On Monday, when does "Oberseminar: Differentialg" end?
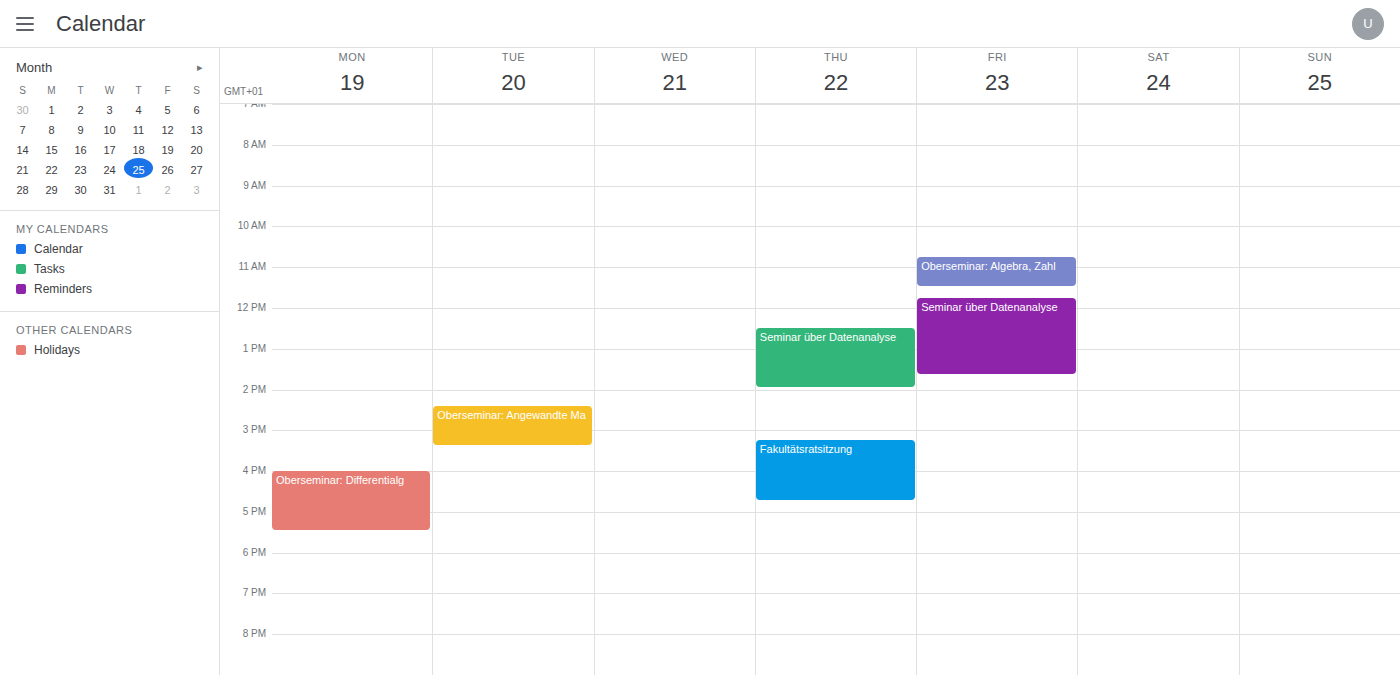
5:30 PM